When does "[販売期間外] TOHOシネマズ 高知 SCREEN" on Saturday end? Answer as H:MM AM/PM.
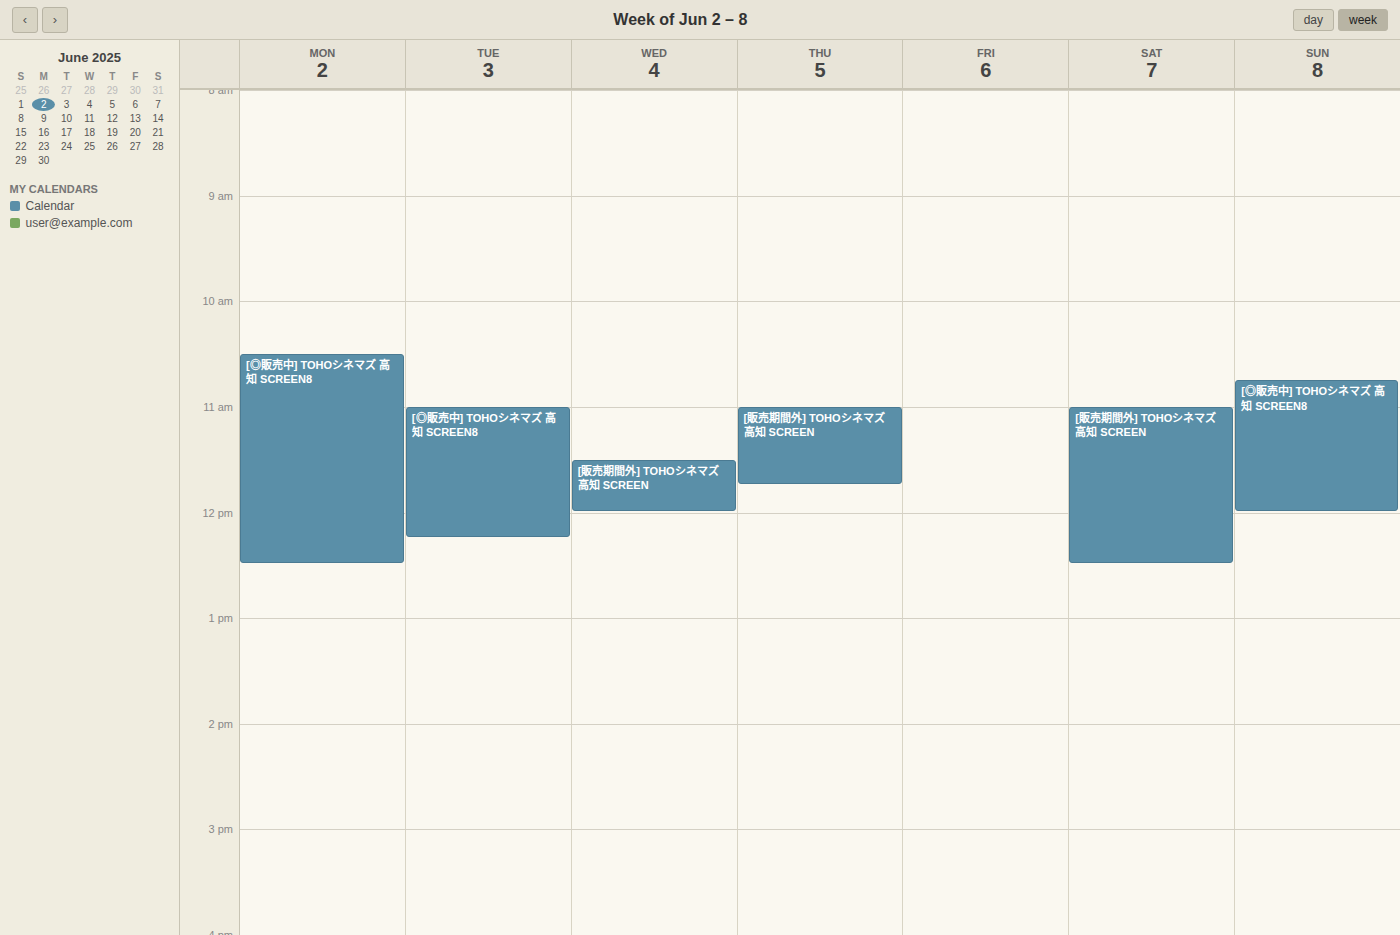
12:30 PM